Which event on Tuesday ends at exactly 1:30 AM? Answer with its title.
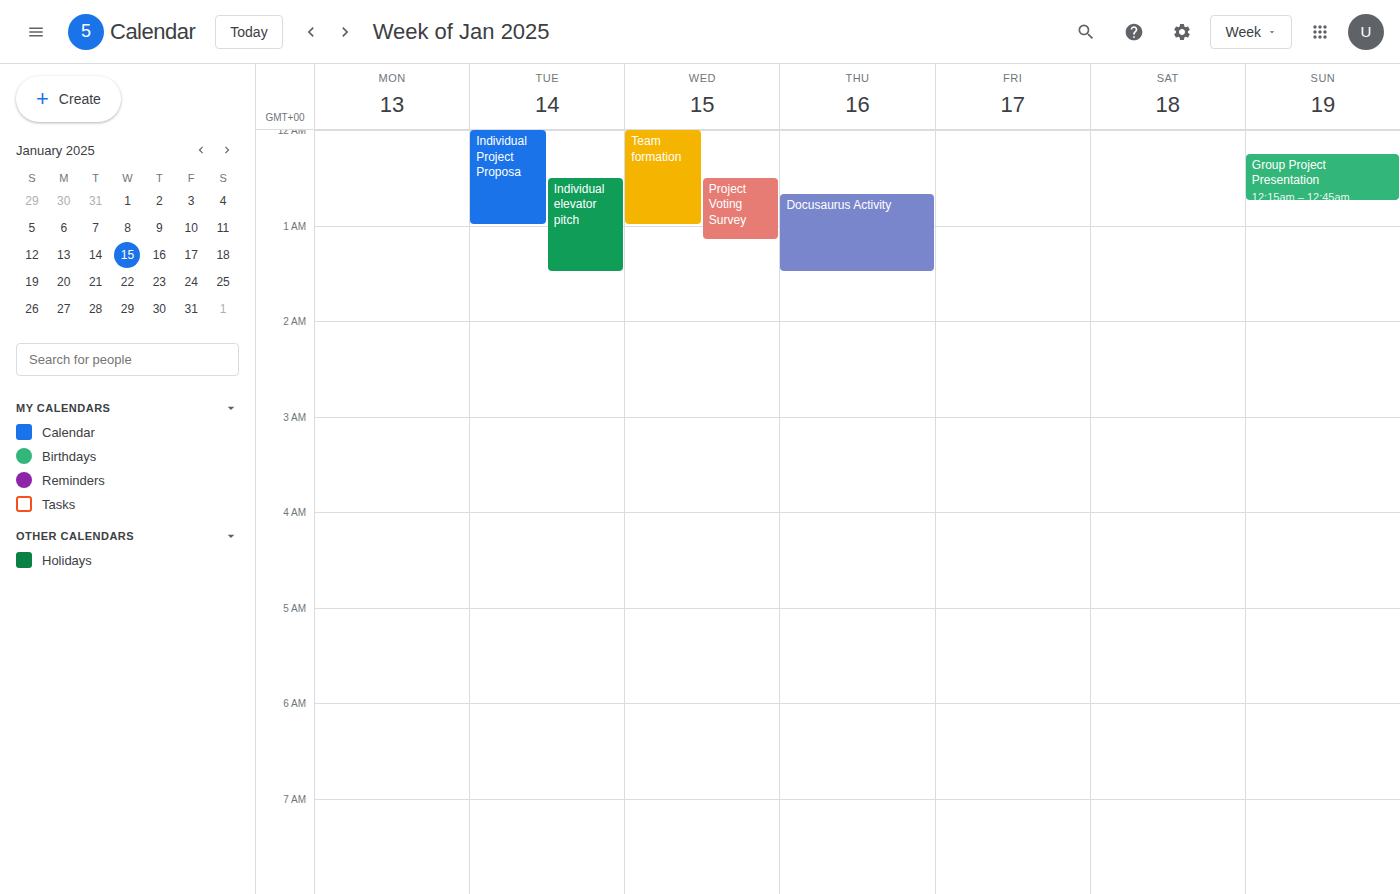
"Individual elevator pitch"